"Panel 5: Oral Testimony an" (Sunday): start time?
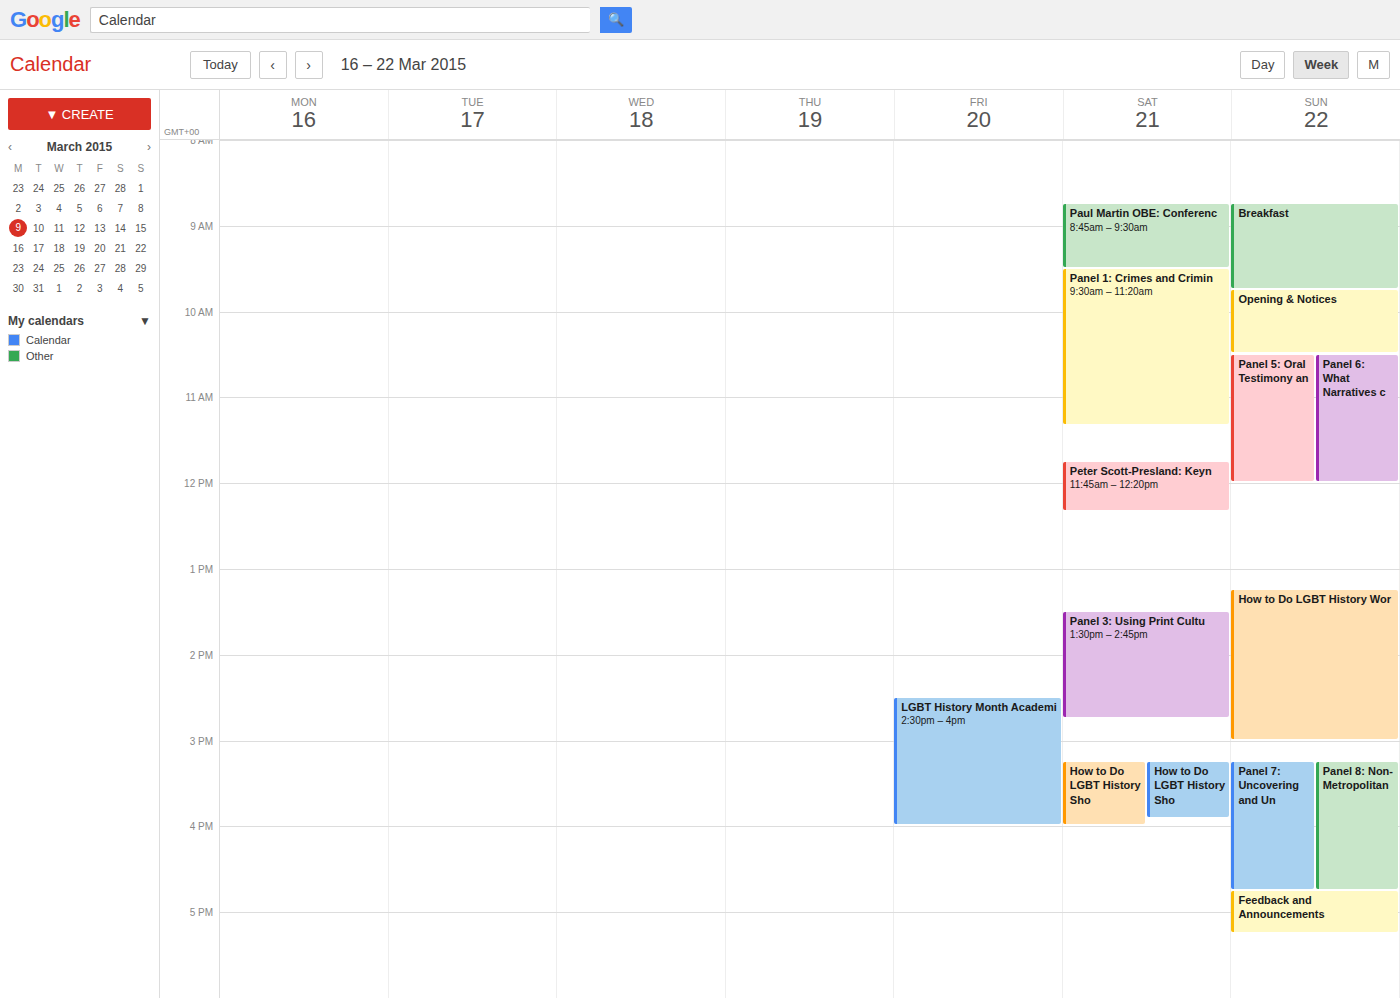
10:30 AM